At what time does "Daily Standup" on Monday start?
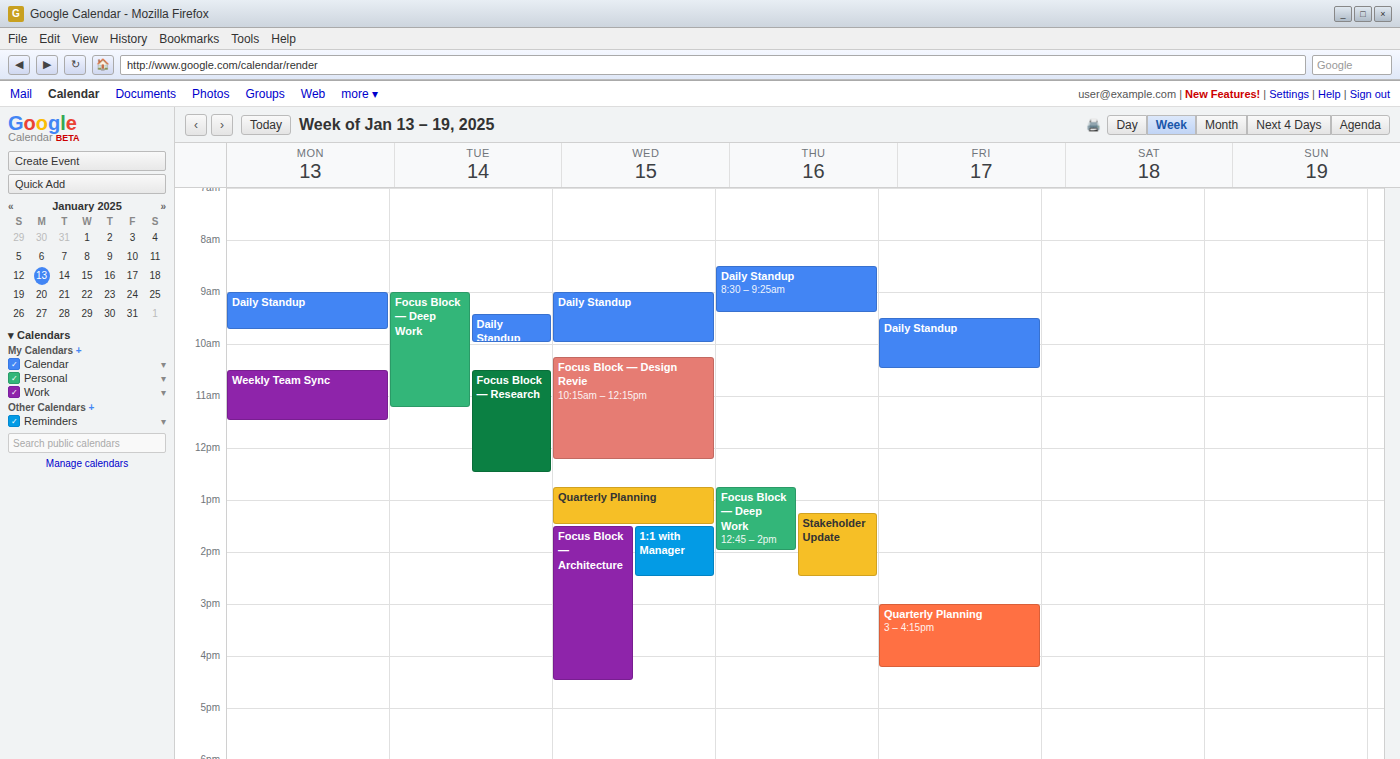
9:00 AM